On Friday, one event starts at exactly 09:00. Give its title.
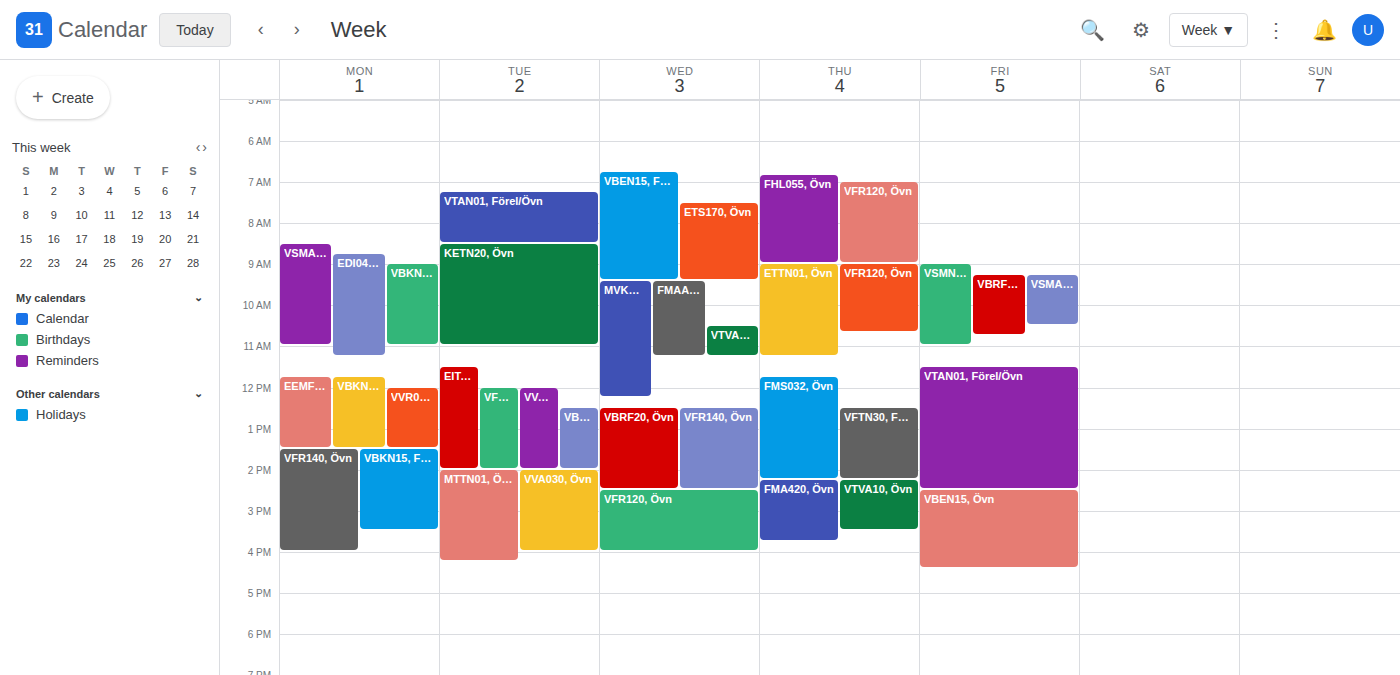
"VSMN30, Övn"